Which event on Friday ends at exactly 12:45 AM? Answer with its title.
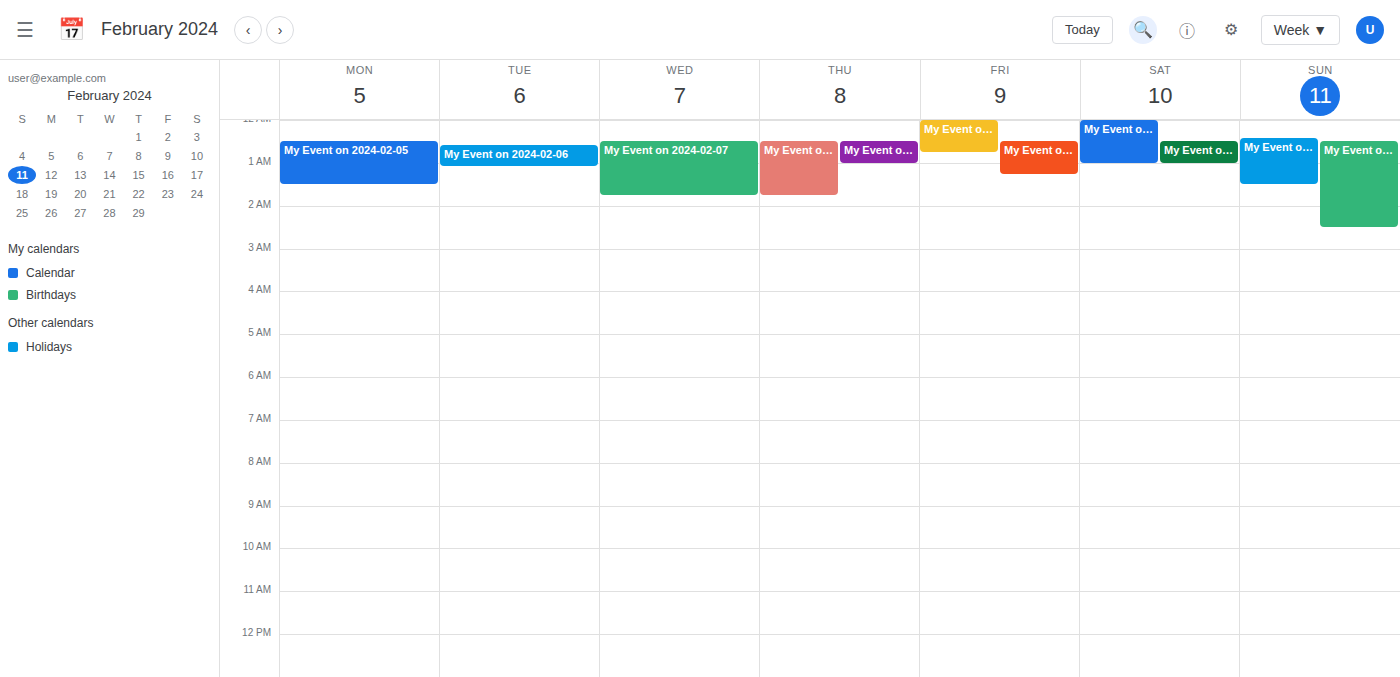
"My Event on 2024-02-02"